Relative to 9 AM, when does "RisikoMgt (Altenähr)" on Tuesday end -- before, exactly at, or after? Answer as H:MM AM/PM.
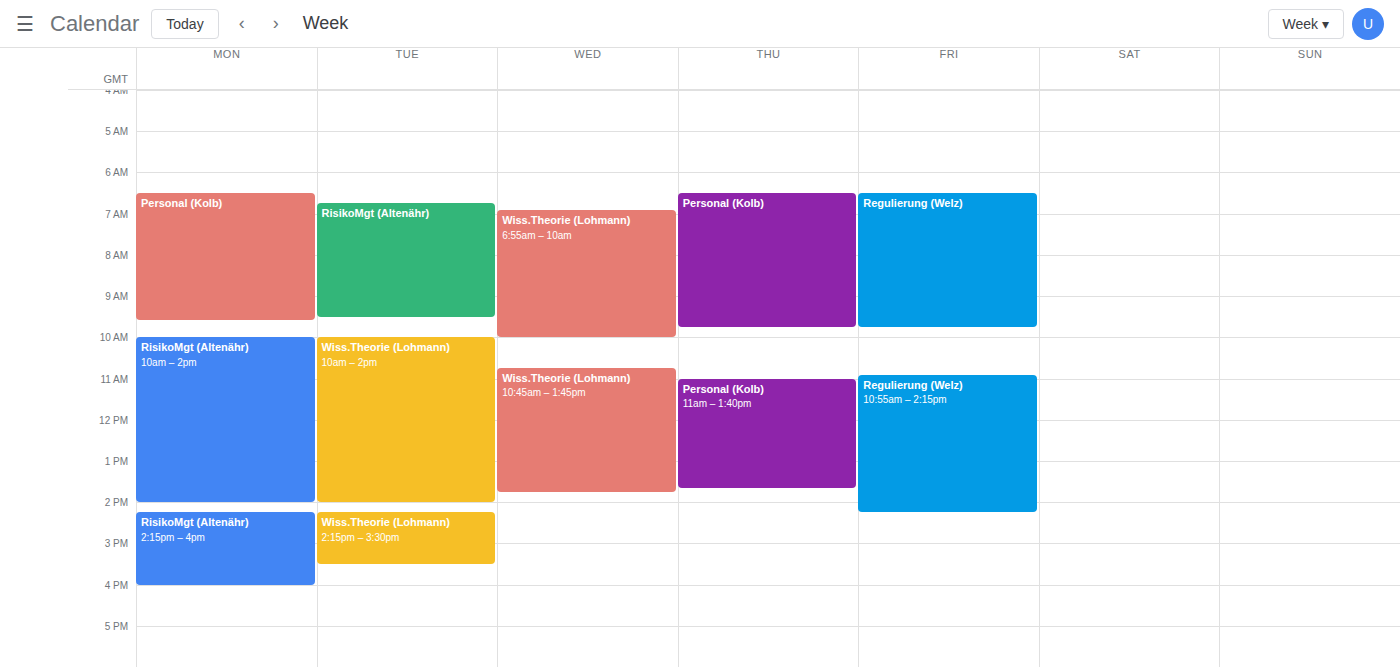
9:30 AM -- after 9 AM, 30 minutes below the 9 AM line.